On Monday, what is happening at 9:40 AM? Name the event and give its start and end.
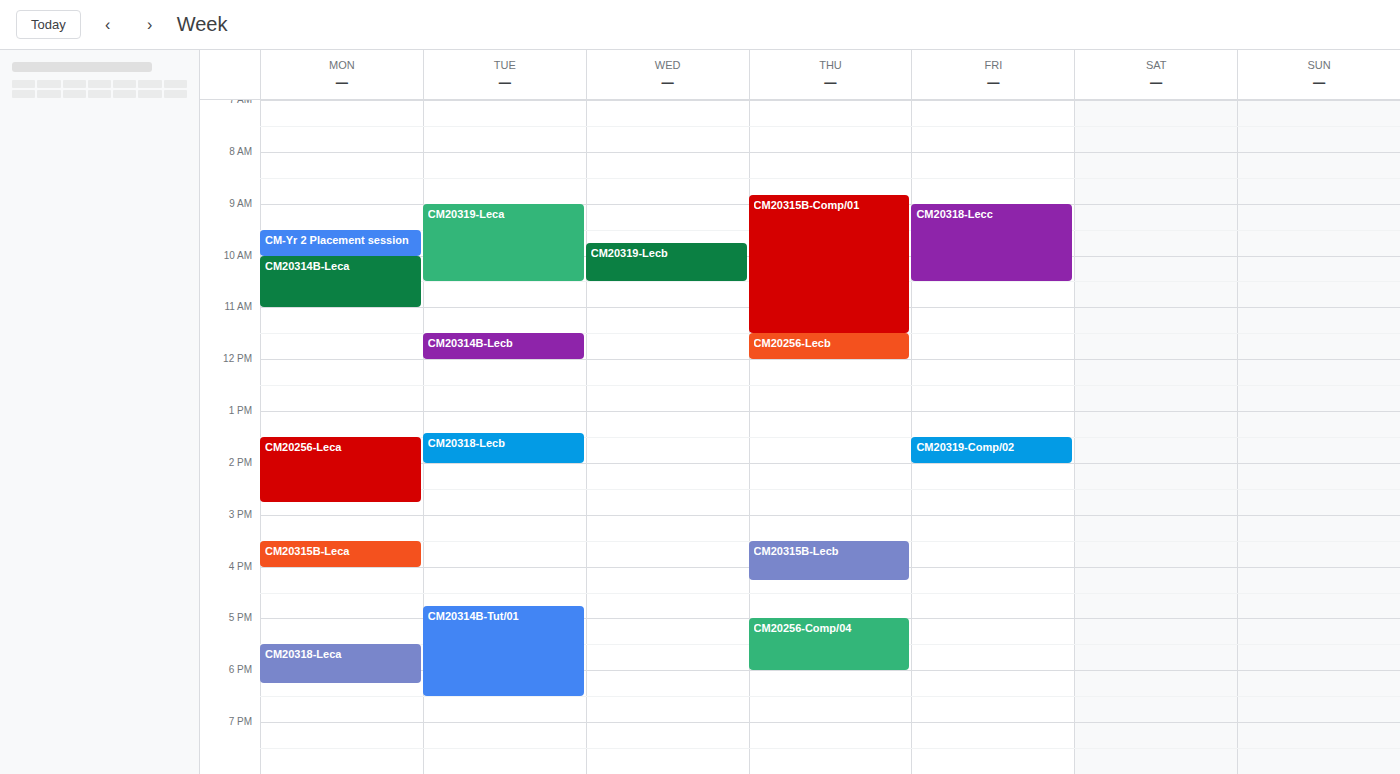
"CM-Yr 2 Placement session", 9:30 AM to 10:00 AM